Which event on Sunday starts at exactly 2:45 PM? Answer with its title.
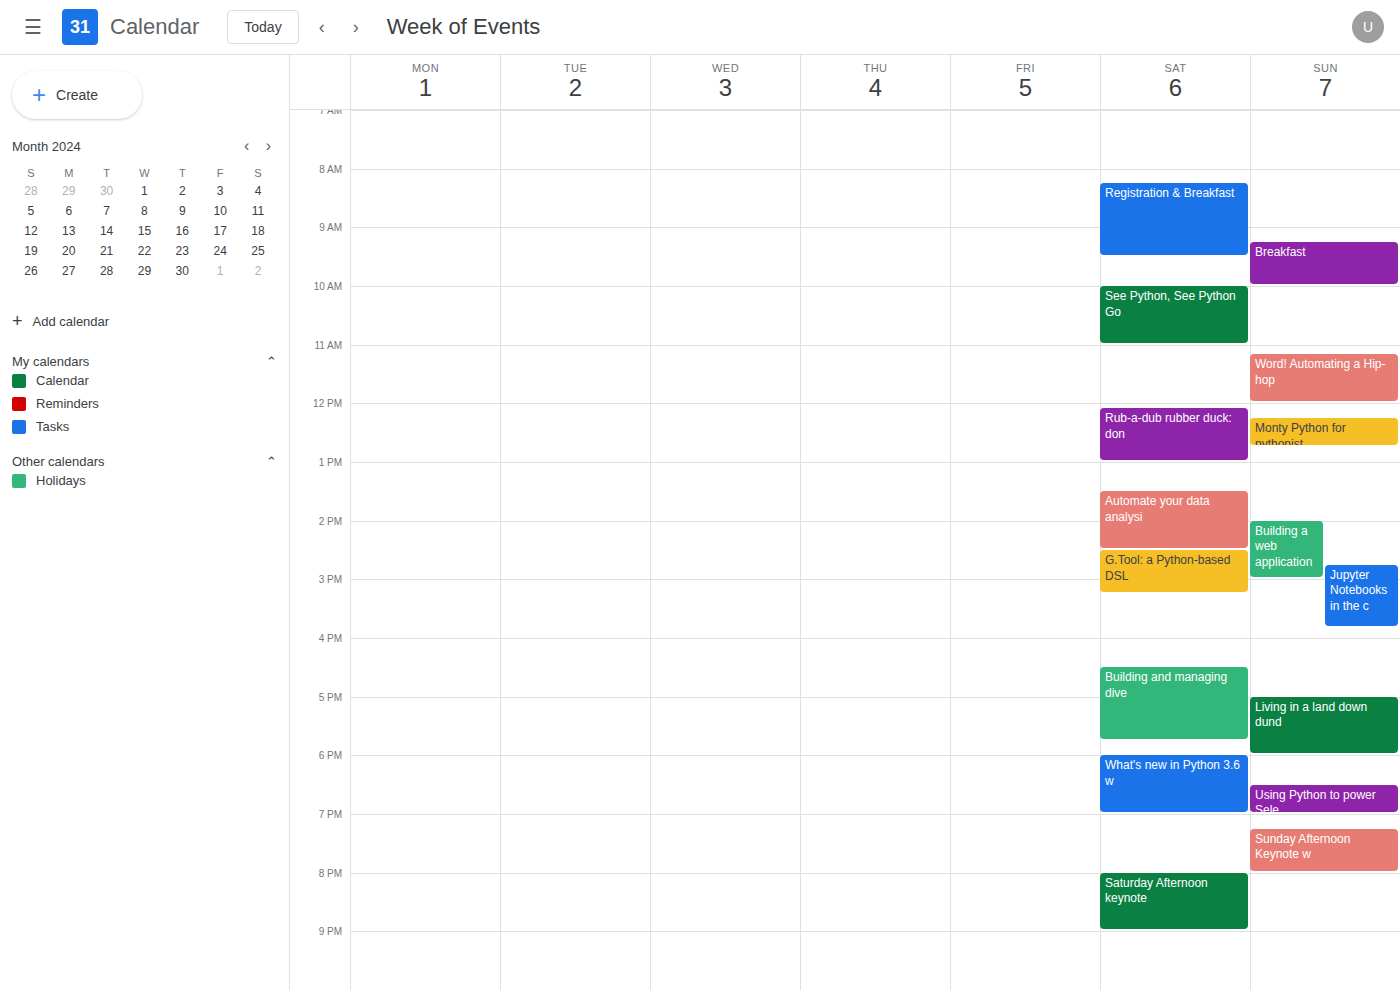
"Jupyter Notebooks in the c"